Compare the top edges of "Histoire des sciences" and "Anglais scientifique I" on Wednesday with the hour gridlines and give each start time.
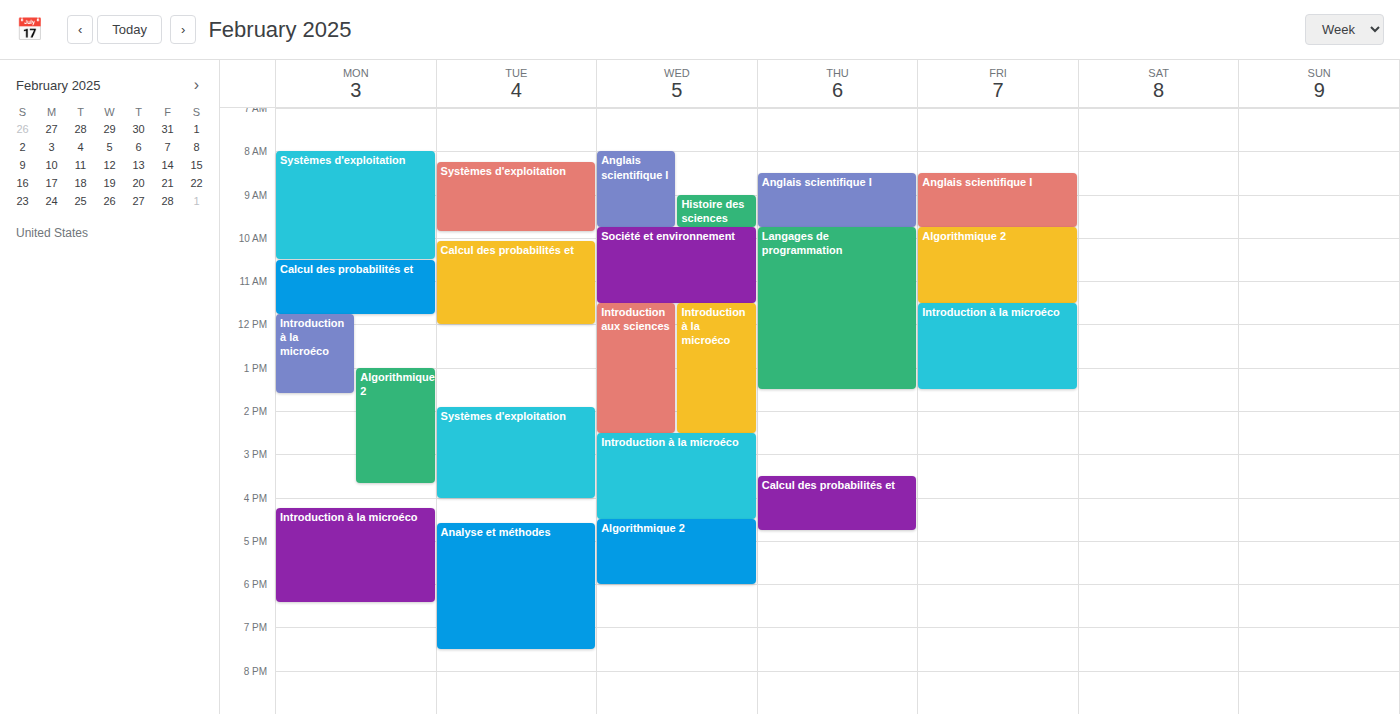
"Histoire des sciences": 09:00, exactly on the 09:00 line. "Anglais scientifique I": 08:00, exactly on the 08:00 line.